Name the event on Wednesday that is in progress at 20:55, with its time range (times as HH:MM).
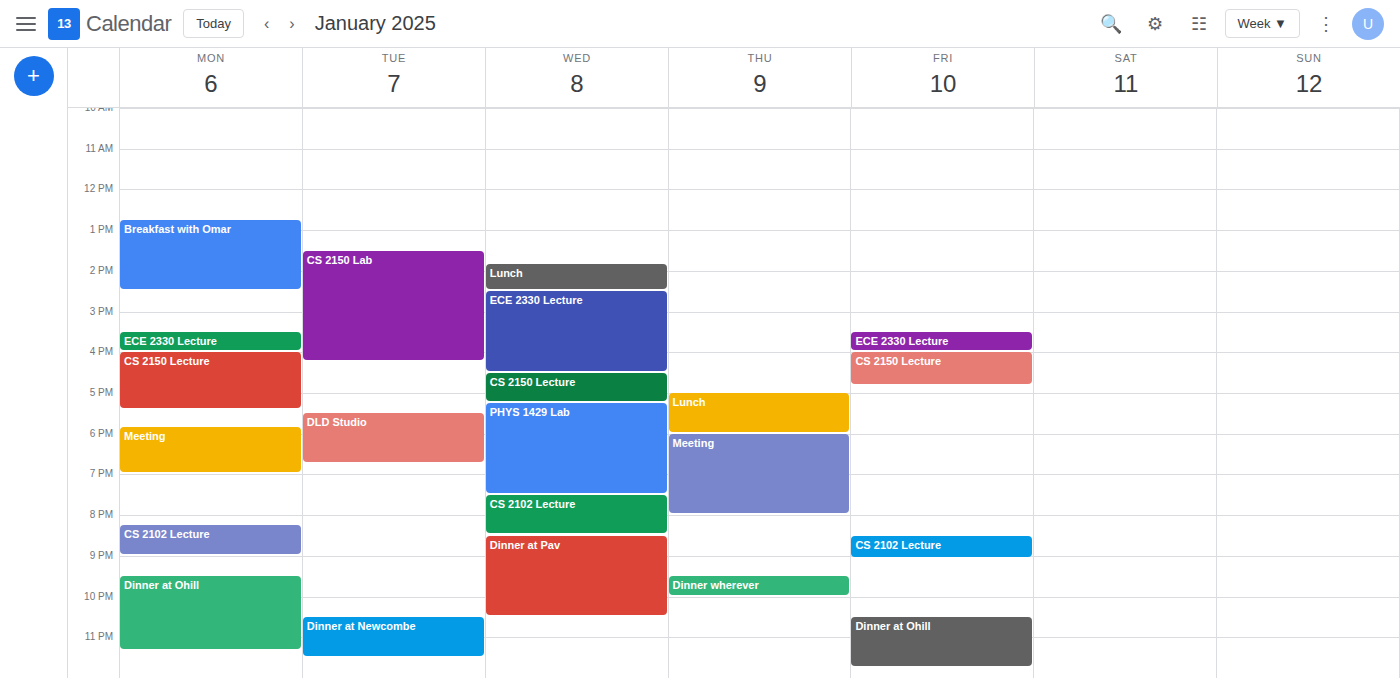
"Dinner at Pav", 20:30 to 22:30